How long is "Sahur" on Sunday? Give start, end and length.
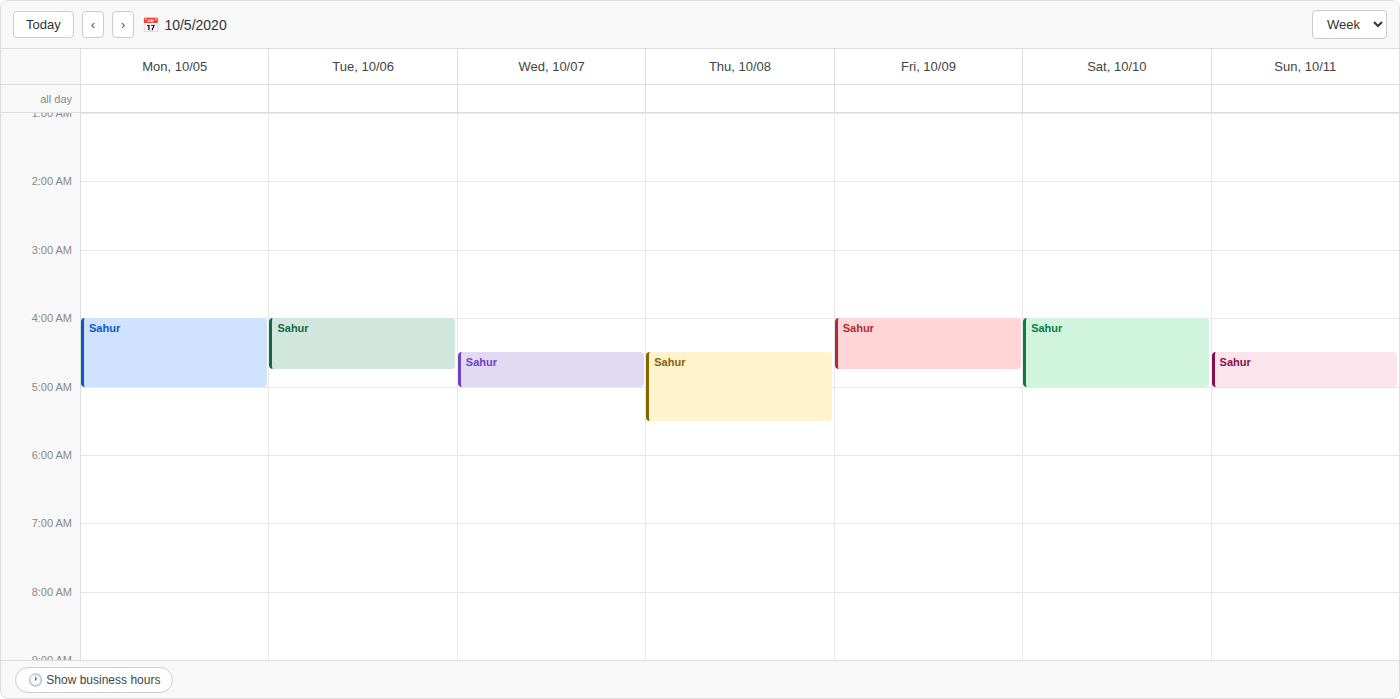
4:30 AM to 5:00 AM, 30 minutes